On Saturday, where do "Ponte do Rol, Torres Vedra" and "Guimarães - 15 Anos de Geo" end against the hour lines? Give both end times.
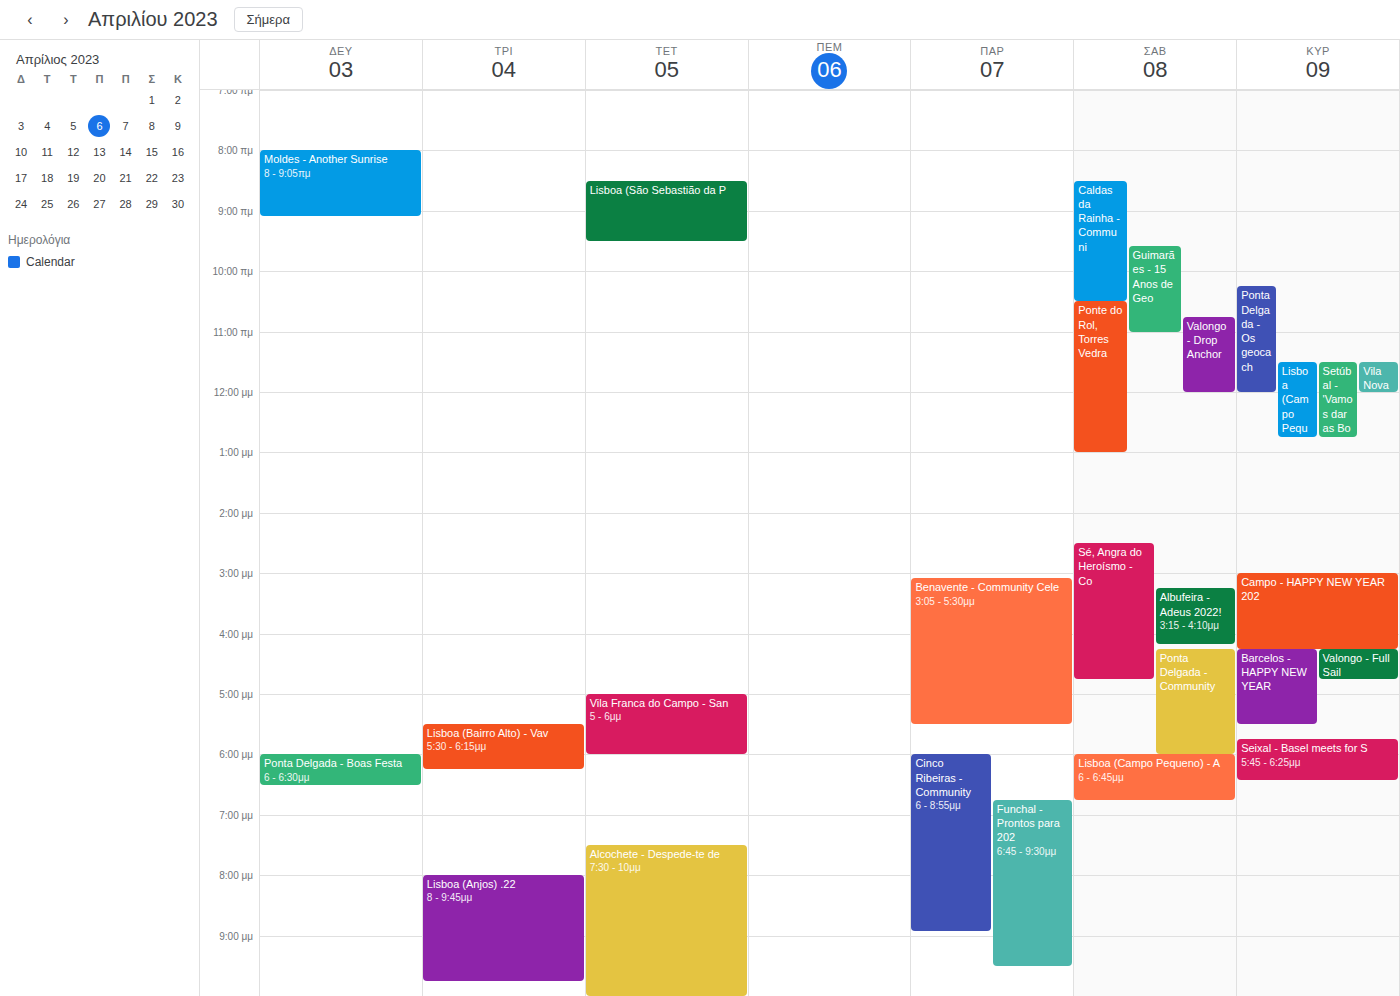
"Ponte do Rol, Torres Vedra": 13:00, exactly on the 13:00 line. "Guimarães - 15 Anos de Geo": 11:00, exactly on the 11:00 line.